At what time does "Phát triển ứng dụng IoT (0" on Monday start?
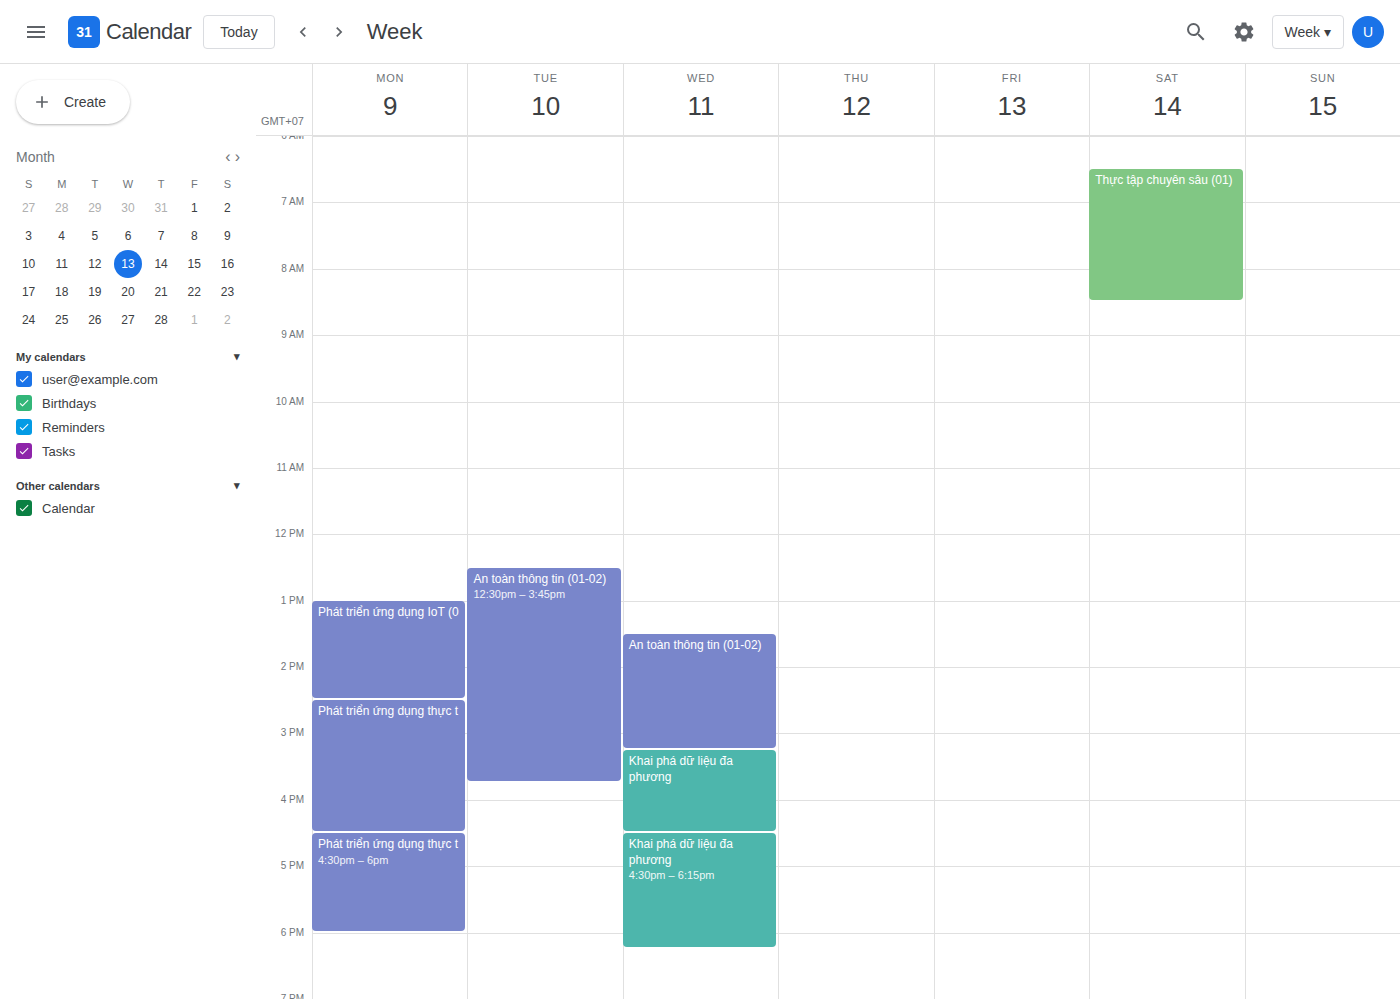
1:00 PM